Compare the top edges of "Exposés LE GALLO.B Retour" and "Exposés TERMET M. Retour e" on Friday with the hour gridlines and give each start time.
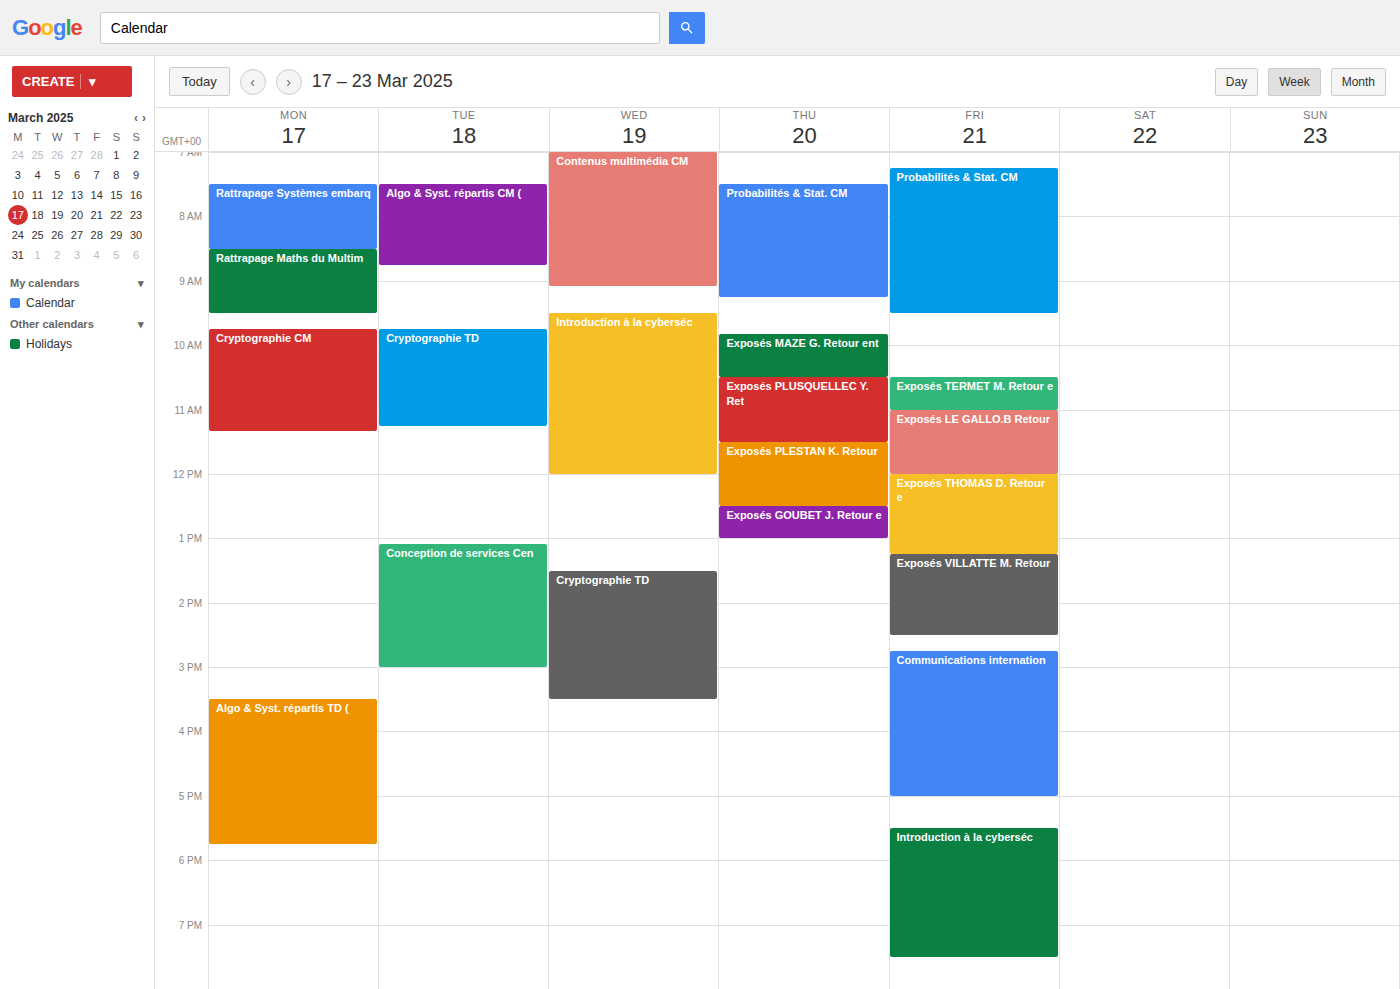
"Exposés LE GALLO.B Retour": 11:00, exactly on the 11:00 line. "Exposés TERMET M. Retour e": 10:30, halfway between the 10:00 and 11:00 lines.